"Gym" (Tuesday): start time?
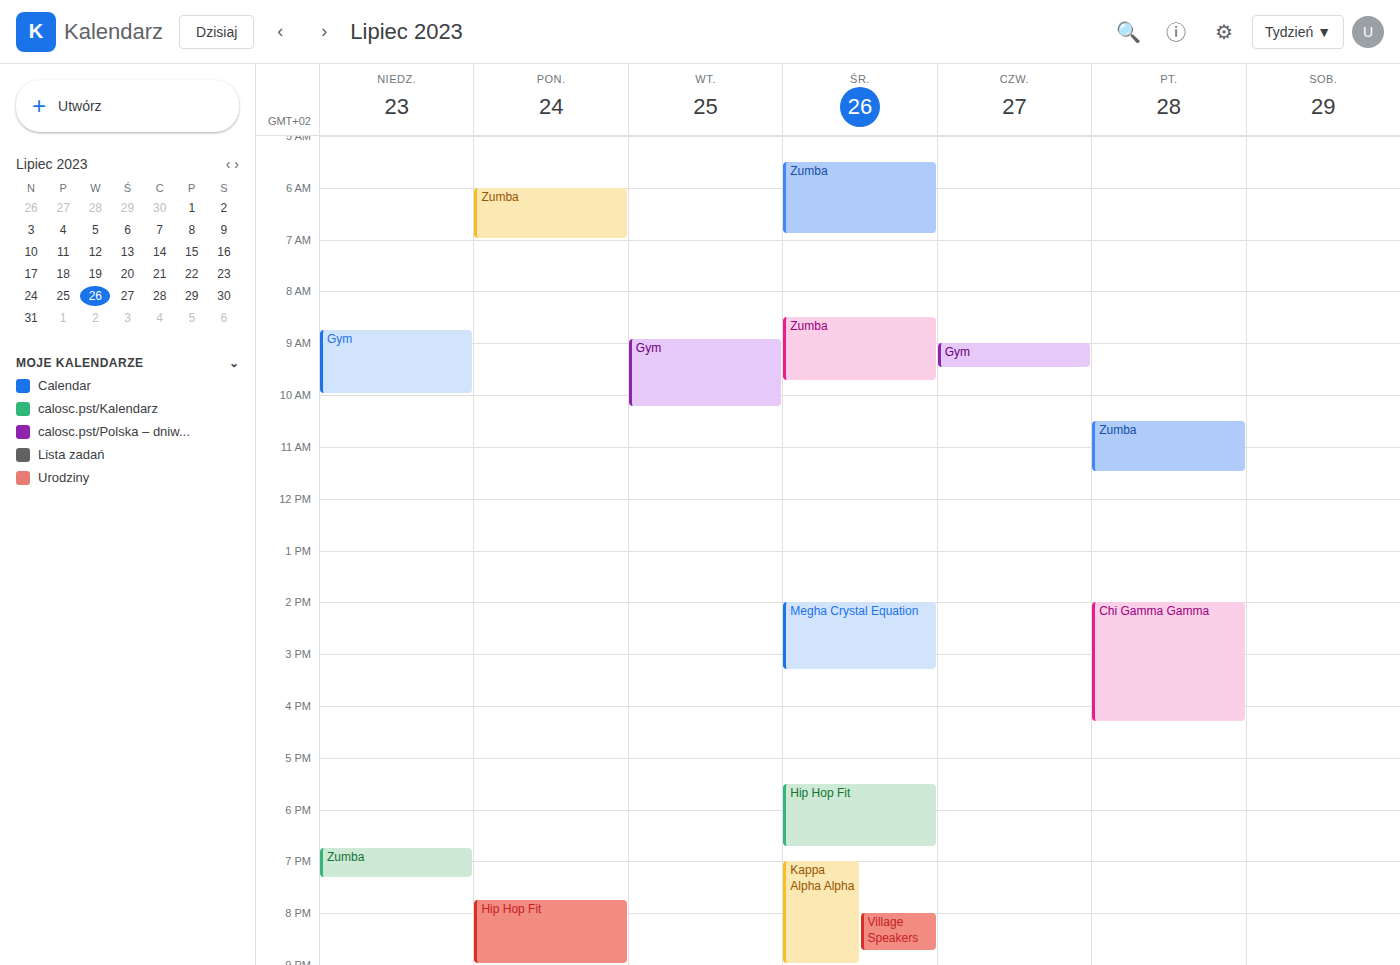
8:55 AM